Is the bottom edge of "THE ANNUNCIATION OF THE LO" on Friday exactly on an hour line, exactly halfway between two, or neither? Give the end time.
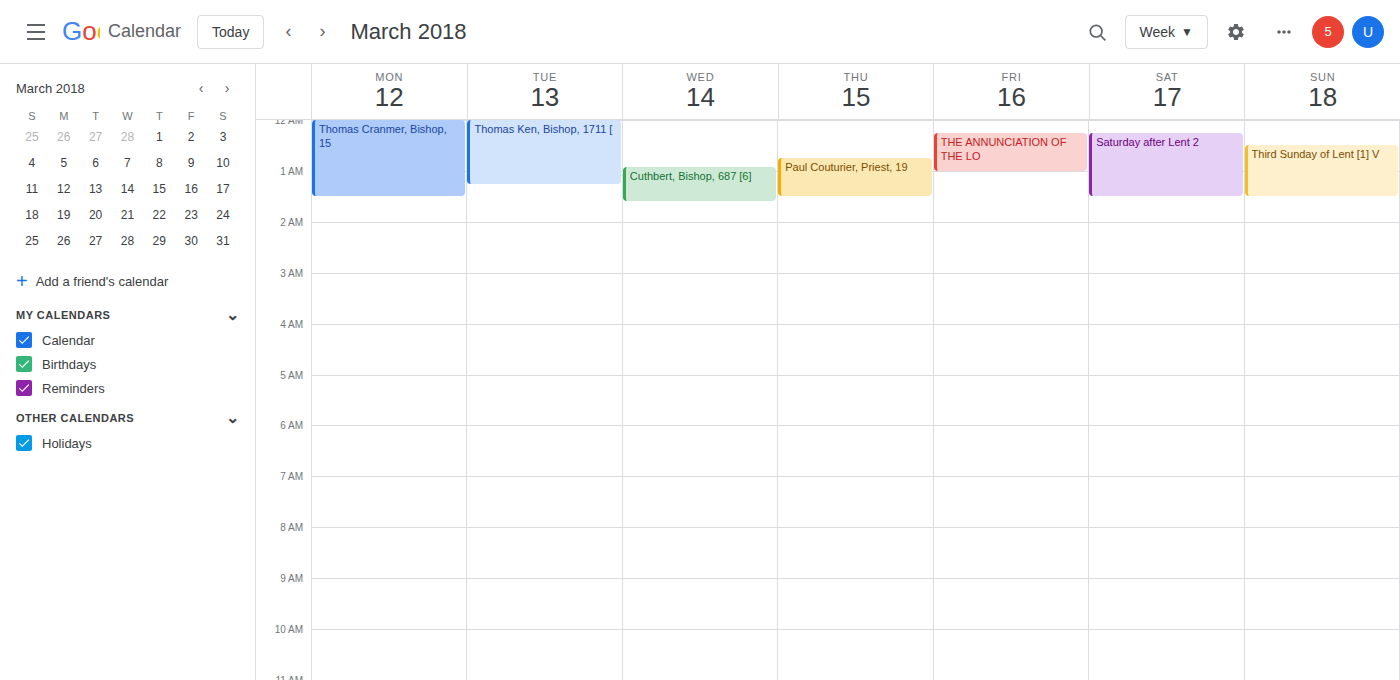
01:00 -- exactly on the 01:00 line.